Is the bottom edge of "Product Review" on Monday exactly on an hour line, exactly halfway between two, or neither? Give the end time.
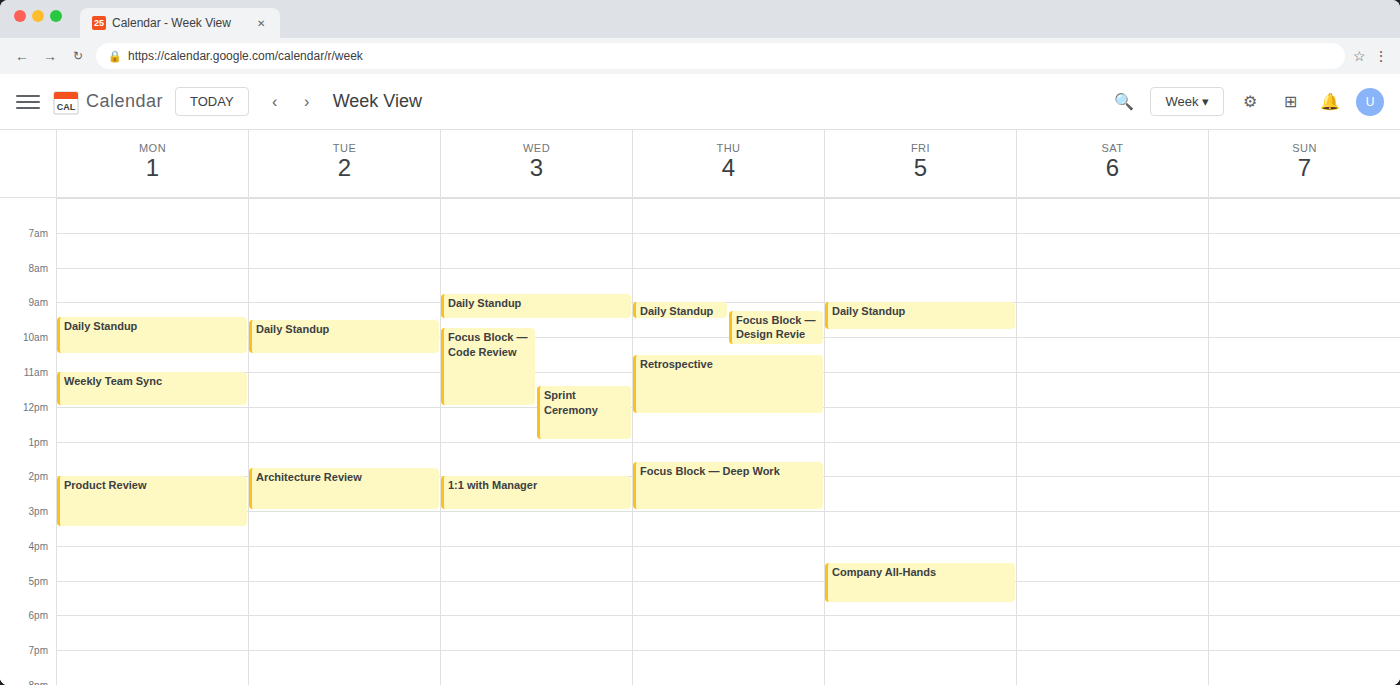
3:30 PM -- halfway between the 3 PM and 4 PM lines.